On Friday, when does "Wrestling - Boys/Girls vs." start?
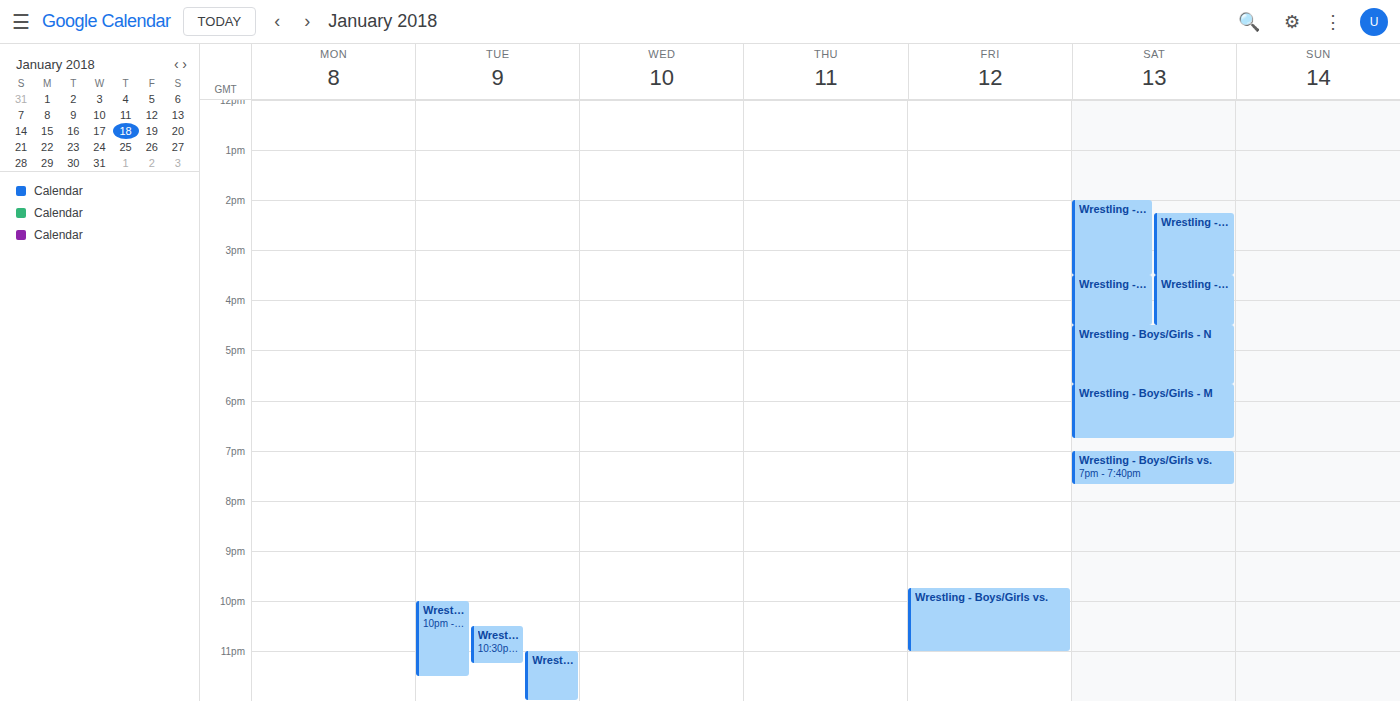
9:45 PM